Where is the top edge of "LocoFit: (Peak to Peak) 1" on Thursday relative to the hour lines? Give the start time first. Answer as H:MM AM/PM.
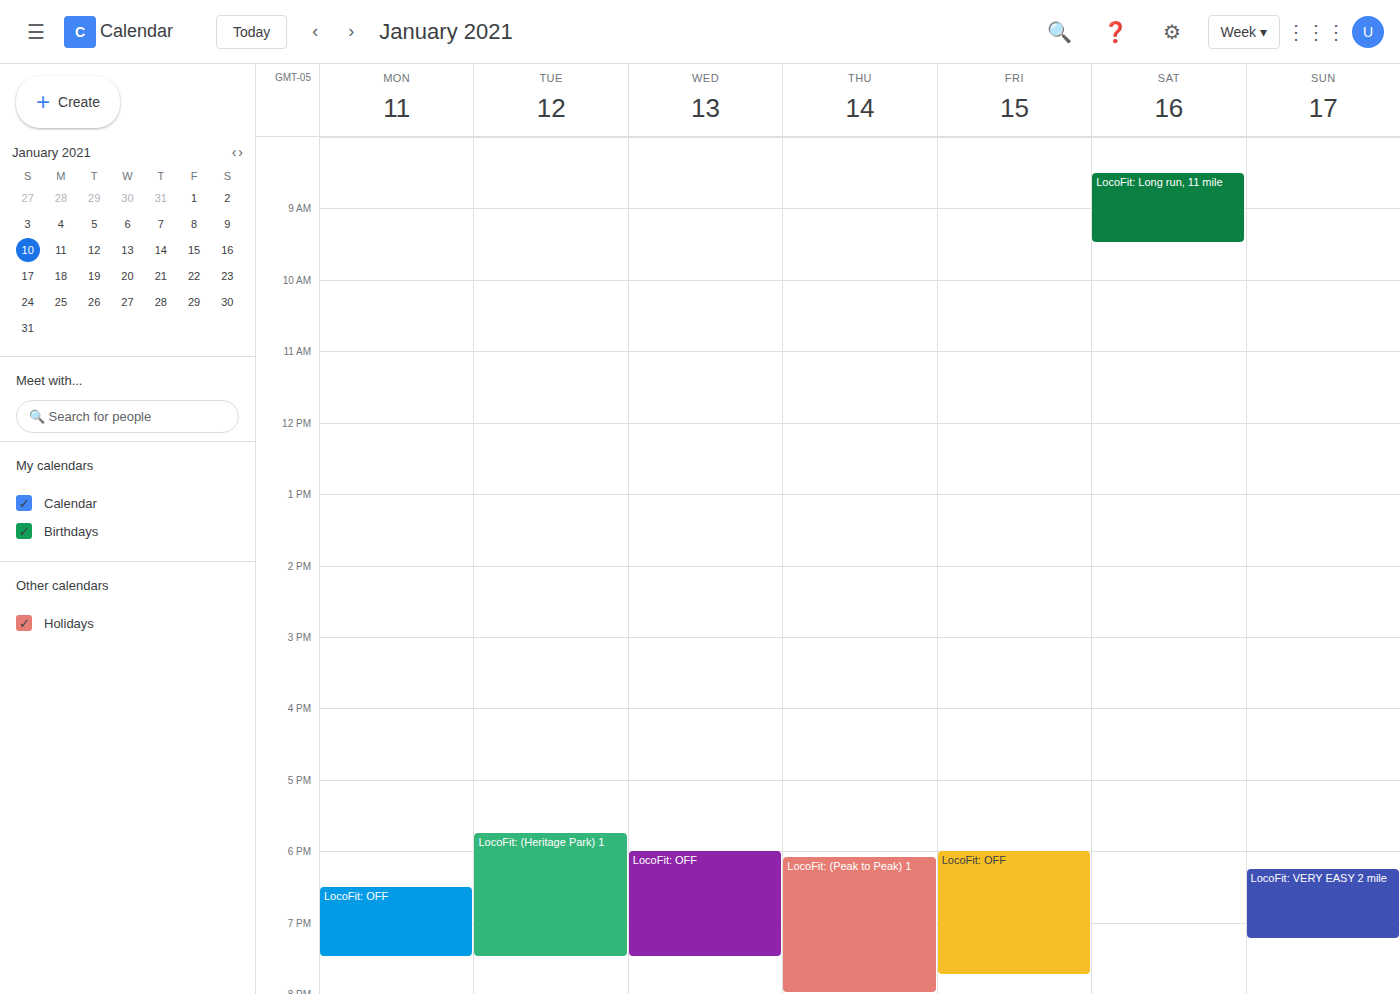
6:05 PM -- neither: 5 minutes below the 6 PM line and 55 minutes above the 7 PM line.